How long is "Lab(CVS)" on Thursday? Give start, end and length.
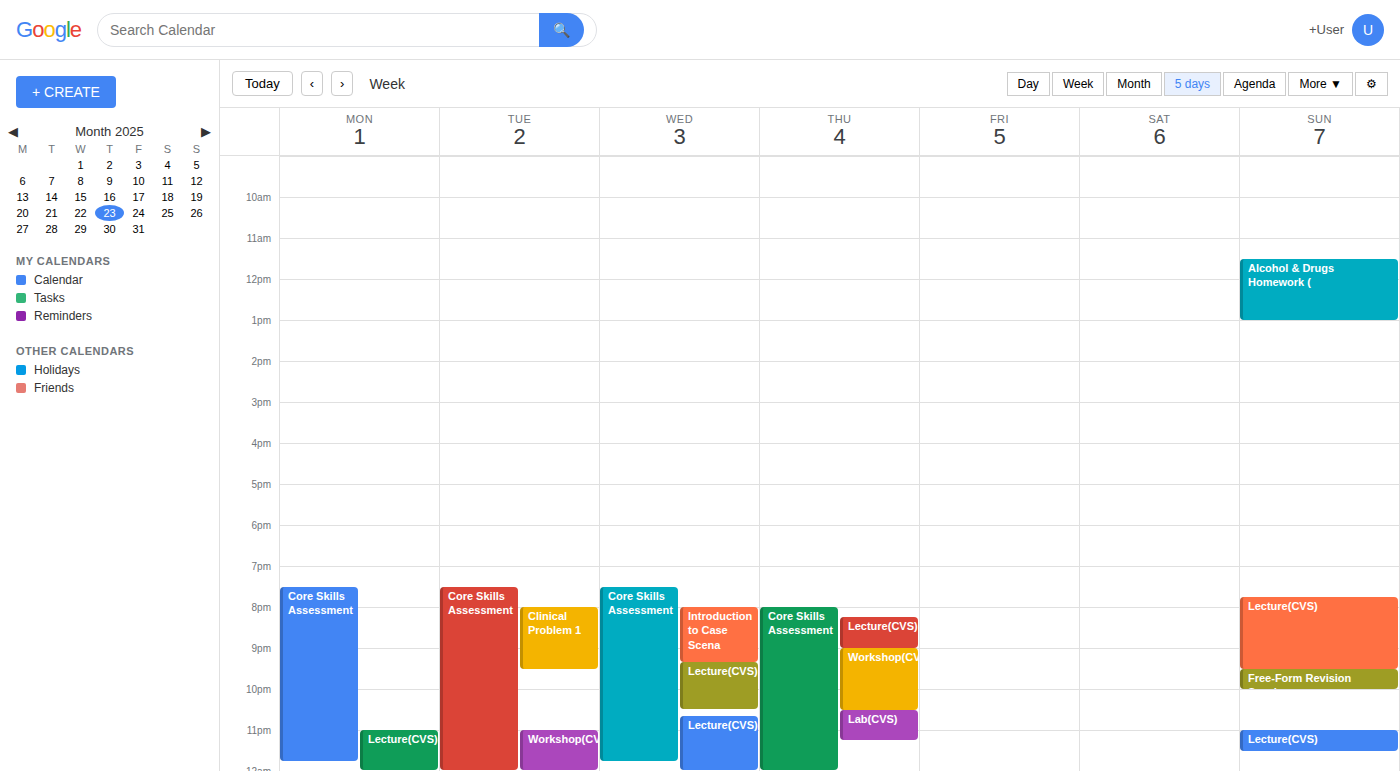
10:30 PM to 11:15 PM, 45 minutes